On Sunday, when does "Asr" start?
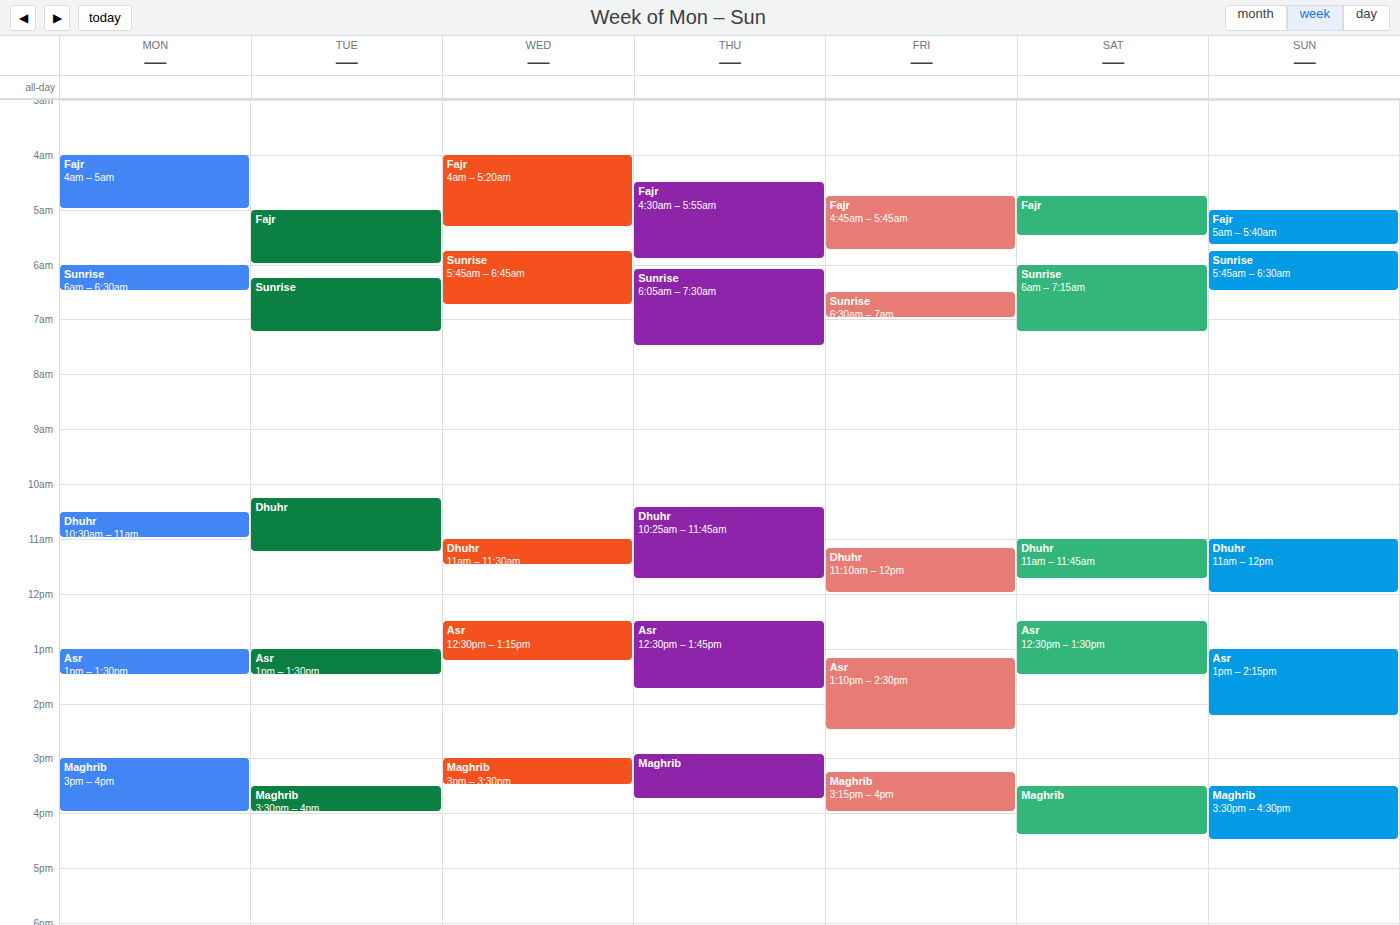
1:00 PM